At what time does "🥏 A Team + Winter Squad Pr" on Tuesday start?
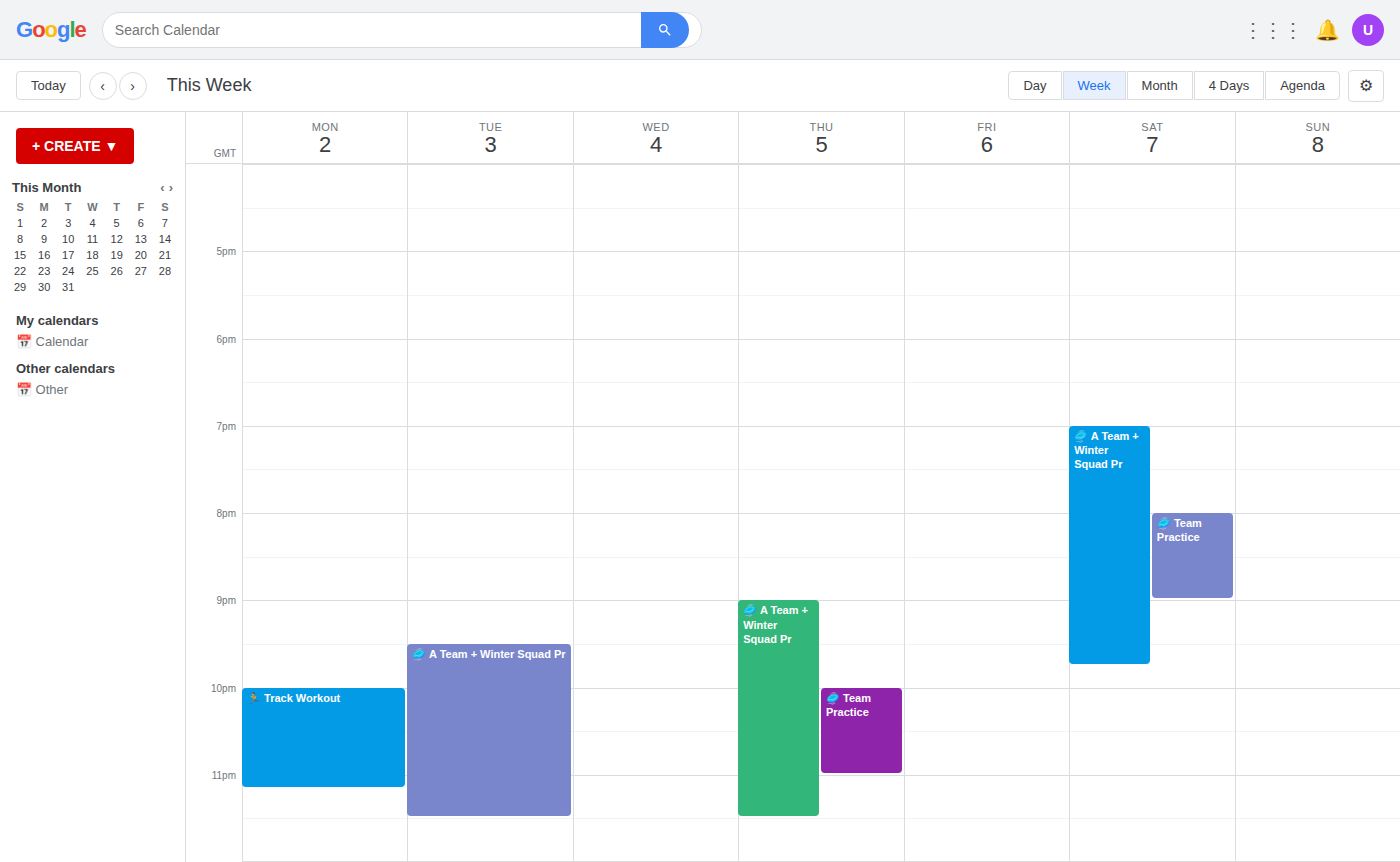
21:30